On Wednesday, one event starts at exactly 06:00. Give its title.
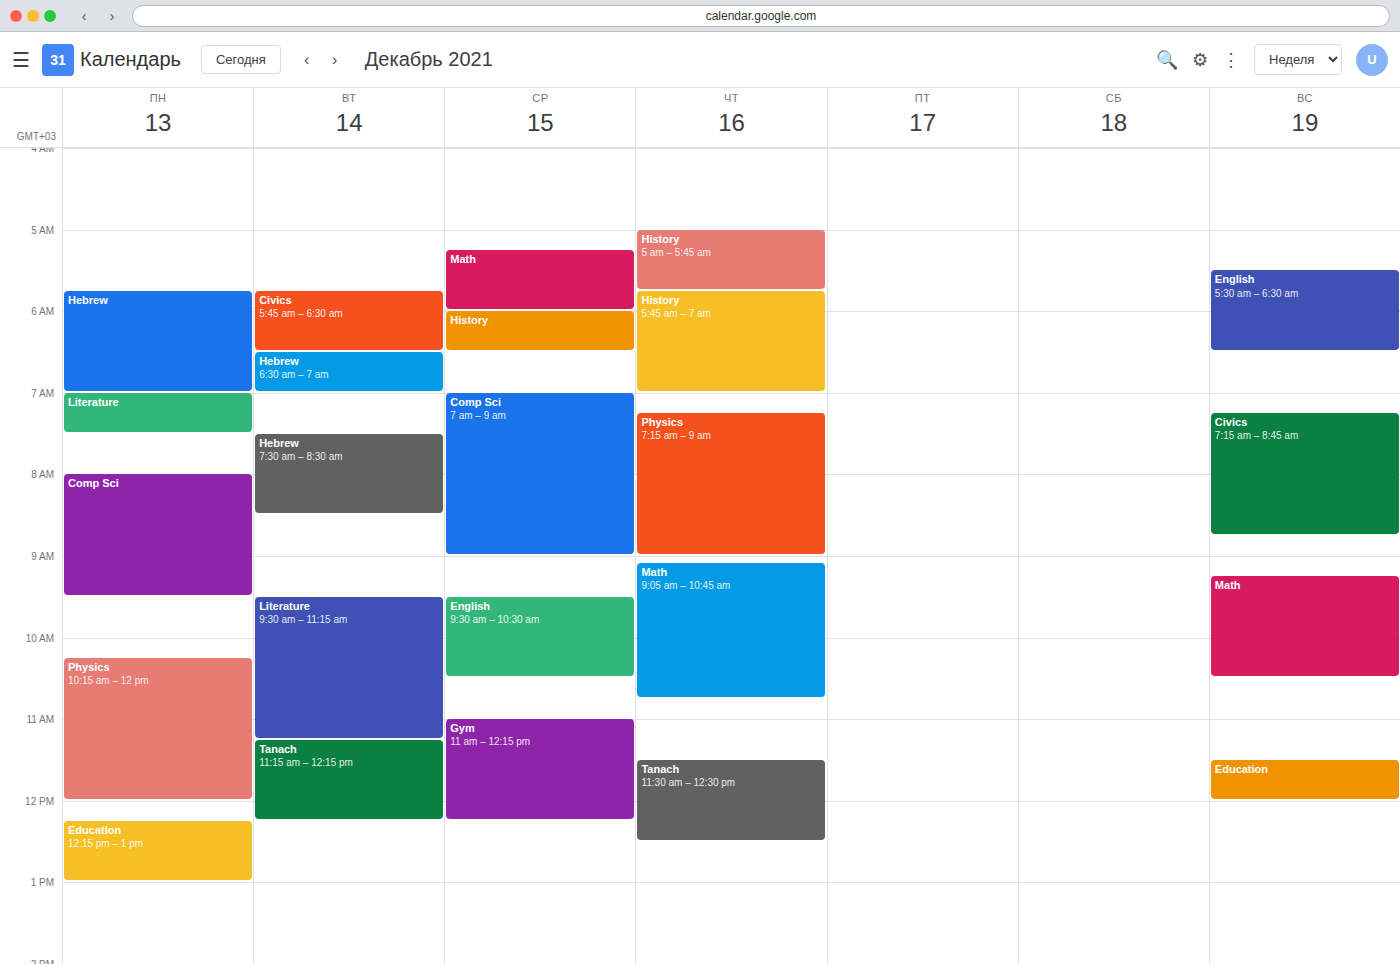
"History"